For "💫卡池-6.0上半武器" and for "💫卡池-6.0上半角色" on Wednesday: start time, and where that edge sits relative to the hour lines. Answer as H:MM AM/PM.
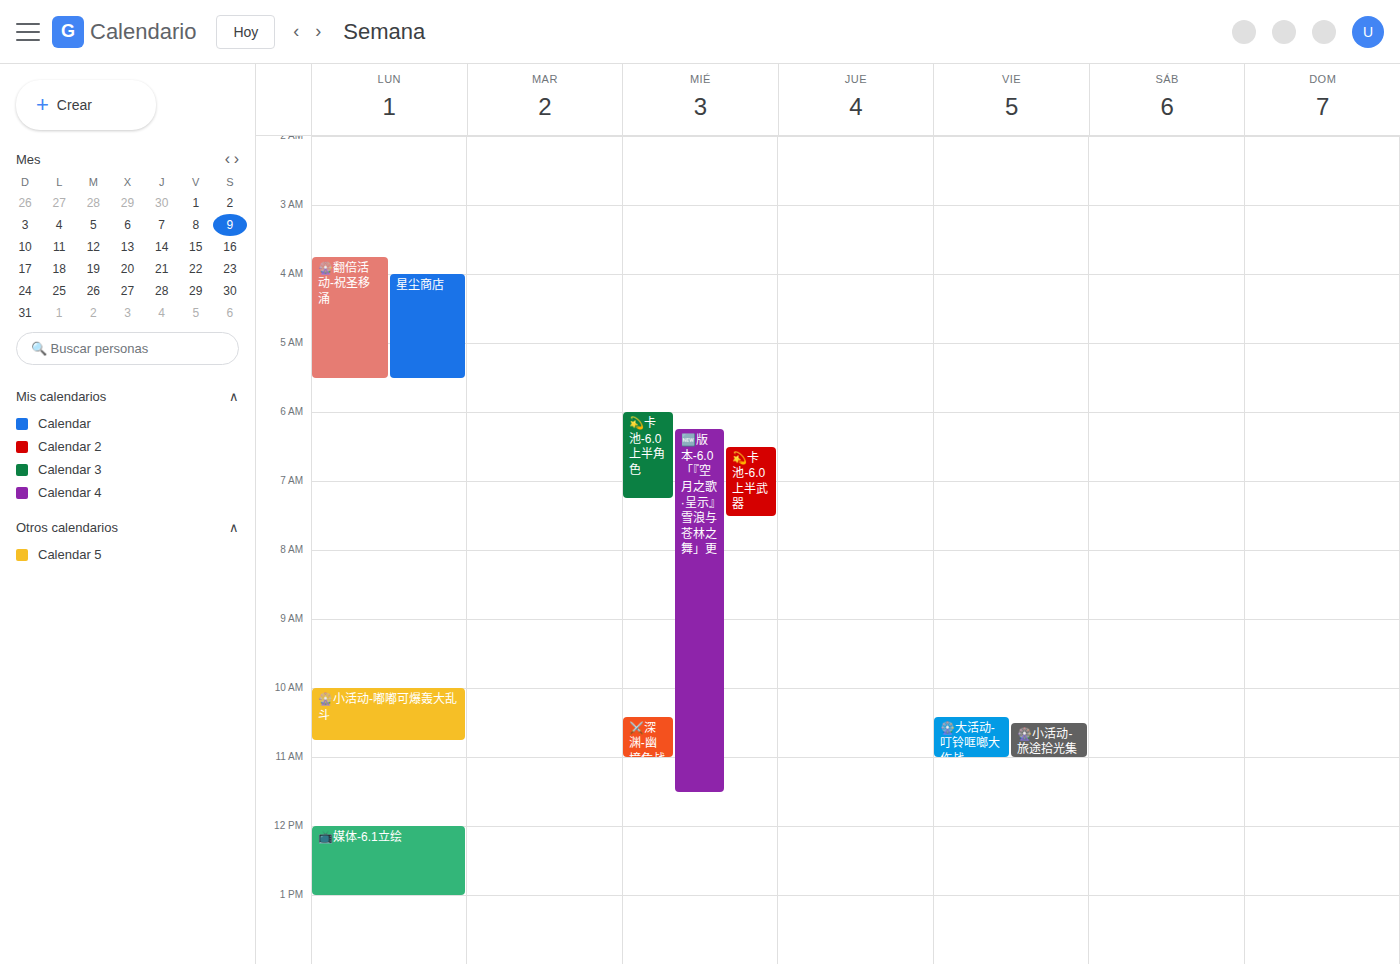
"💫卡池-6.0上半武器": 6:30 AM, halfway between the 6 AM and 7 AM lines. "💫卡池-6.0上半角色": 6:00 AM, exactly on the 6 AM line.